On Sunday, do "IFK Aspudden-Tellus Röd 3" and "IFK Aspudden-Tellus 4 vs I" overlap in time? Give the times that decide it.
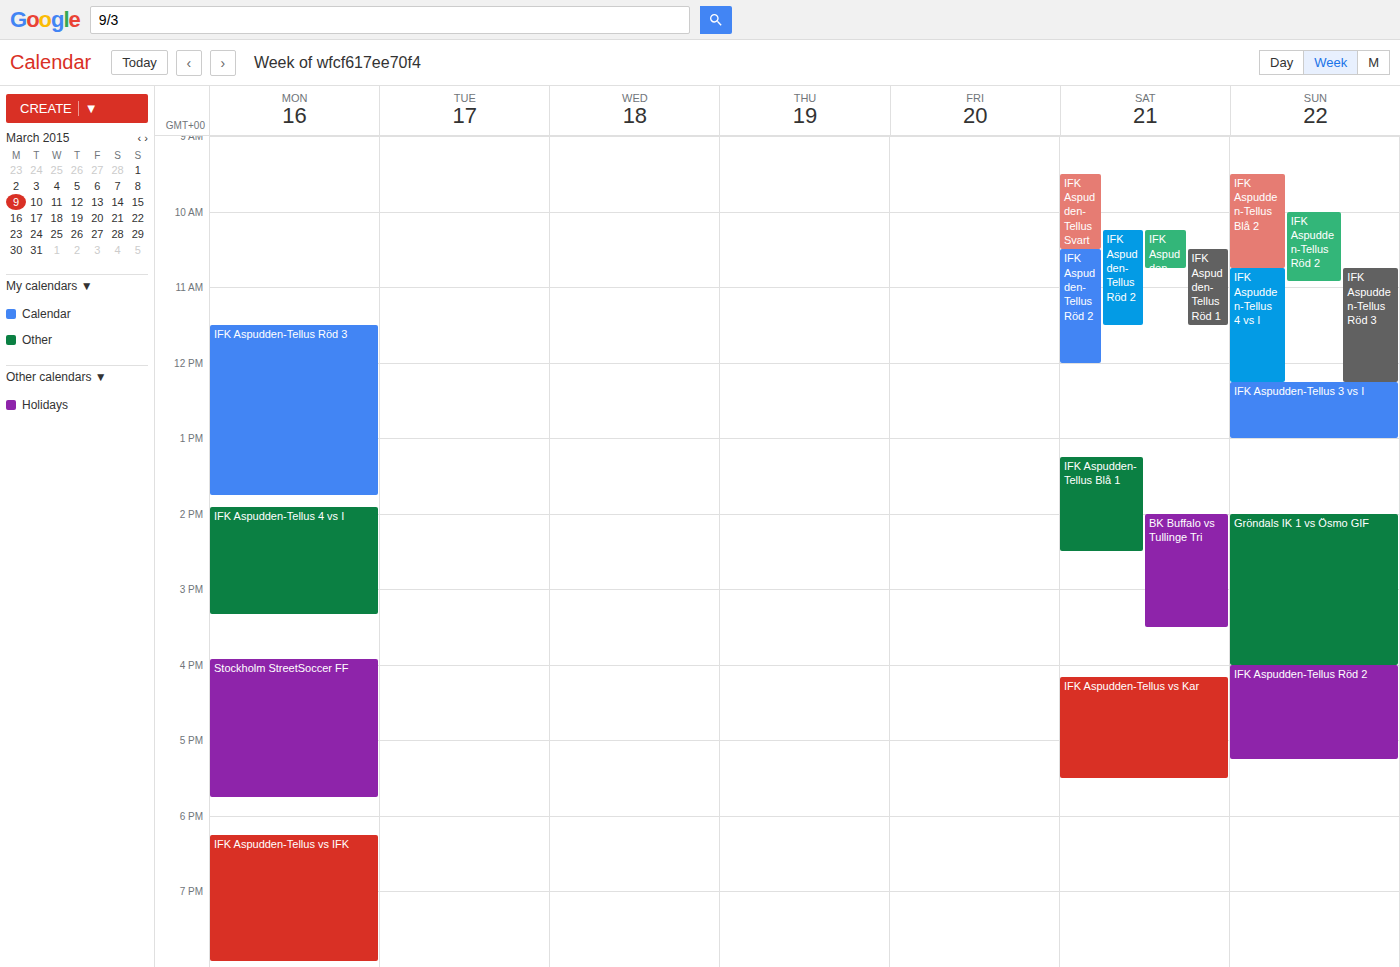
"IFK Aspudden-Tellus 4 vs I" runs 10:45 AM to 12:15 PM, inside "IFK Aspudden-Tellus Röd 3" -- they overlap.